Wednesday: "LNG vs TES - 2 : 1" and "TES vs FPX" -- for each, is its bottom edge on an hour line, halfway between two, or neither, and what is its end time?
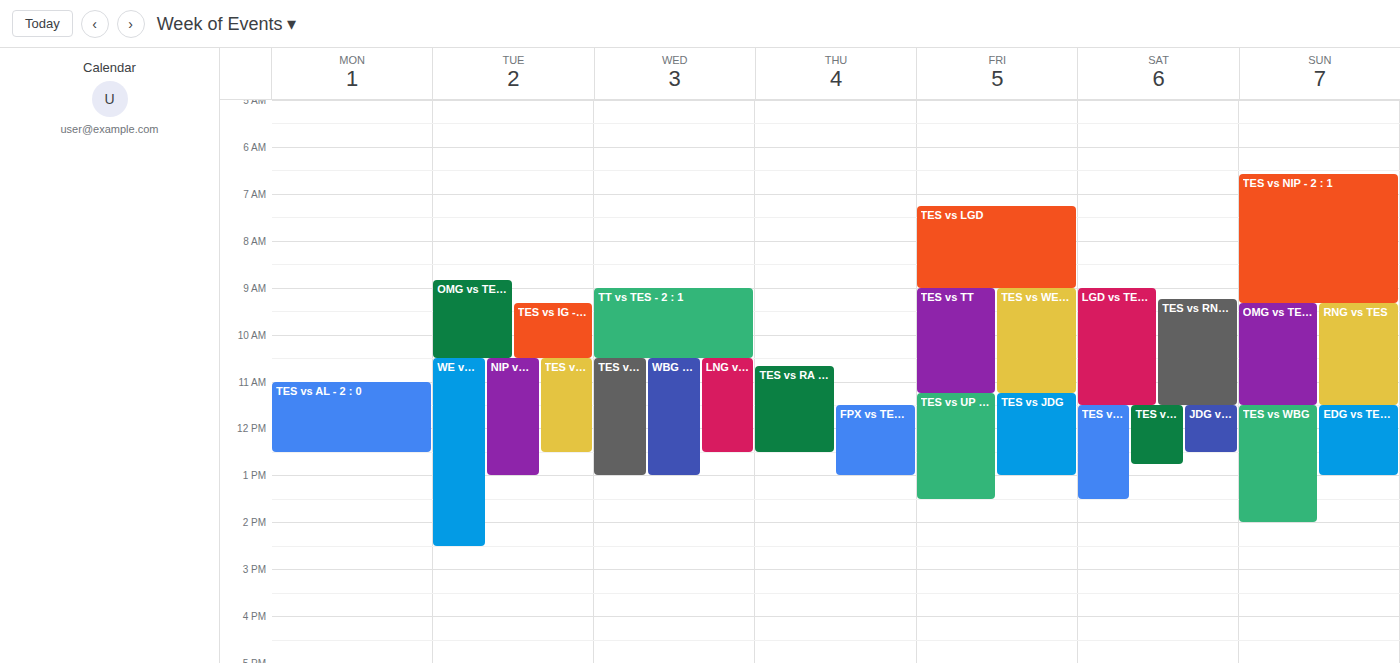
"LNG vs TES - 2 : 1": 12:30 PM, halfway between the 12 PM and 1 PM lines. "TES vs FPX": 1:00 PM, exactly on the 1 PM line.